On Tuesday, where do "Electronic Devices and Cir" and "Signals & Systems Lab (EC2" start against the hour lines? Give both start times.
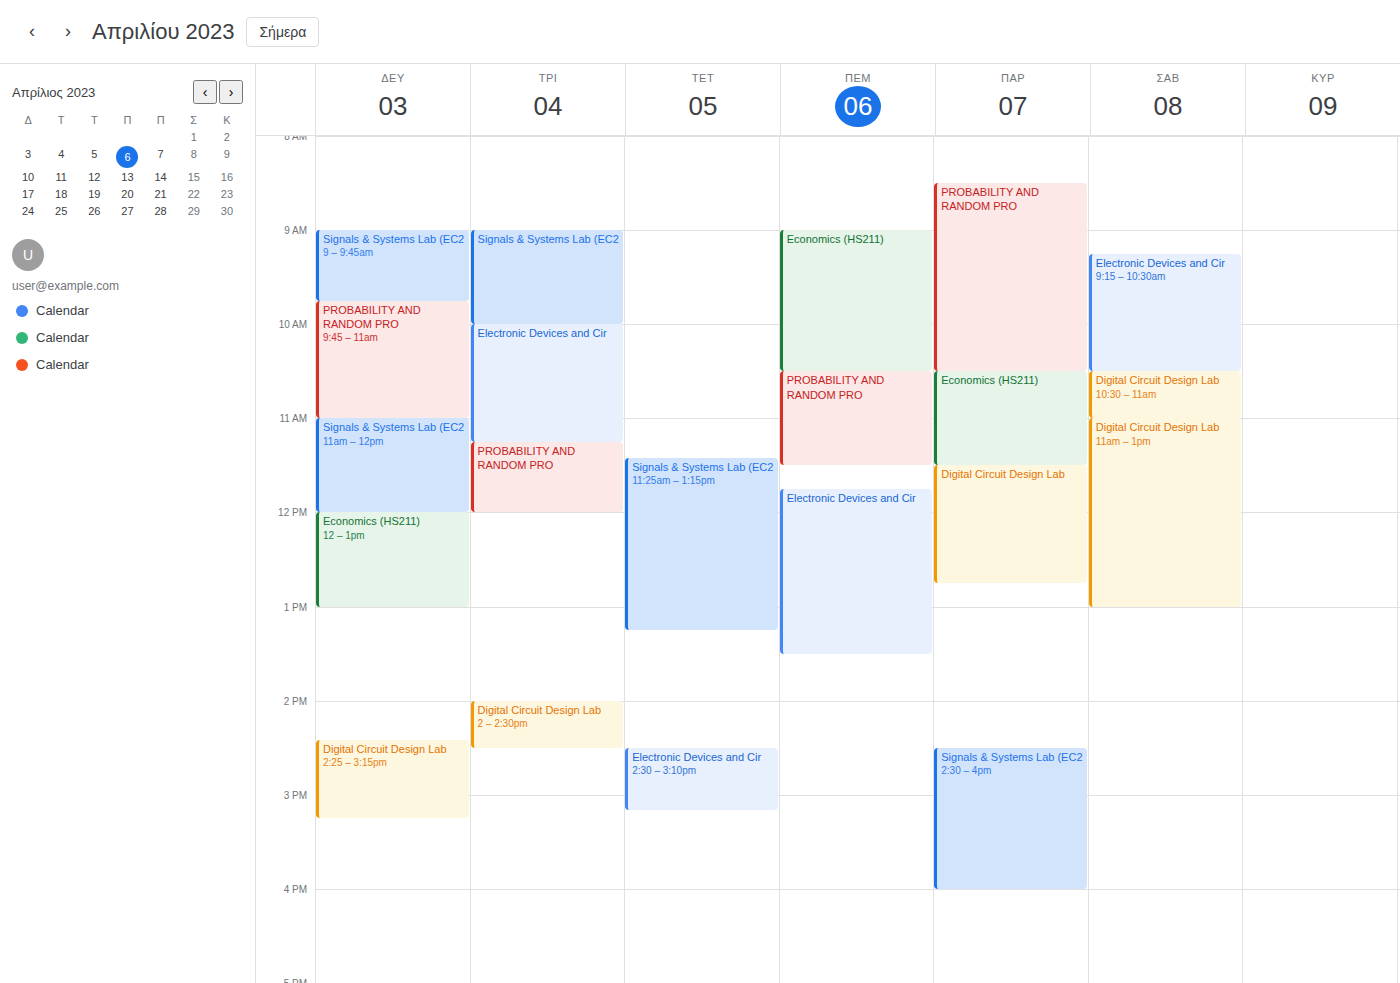
"Electronic Devices and Cir": 10:00 AM, exactly on the 10 AM line. "Signals & Systems Lab (EC2": 9:00 AM, exactly on the 9 AM line.